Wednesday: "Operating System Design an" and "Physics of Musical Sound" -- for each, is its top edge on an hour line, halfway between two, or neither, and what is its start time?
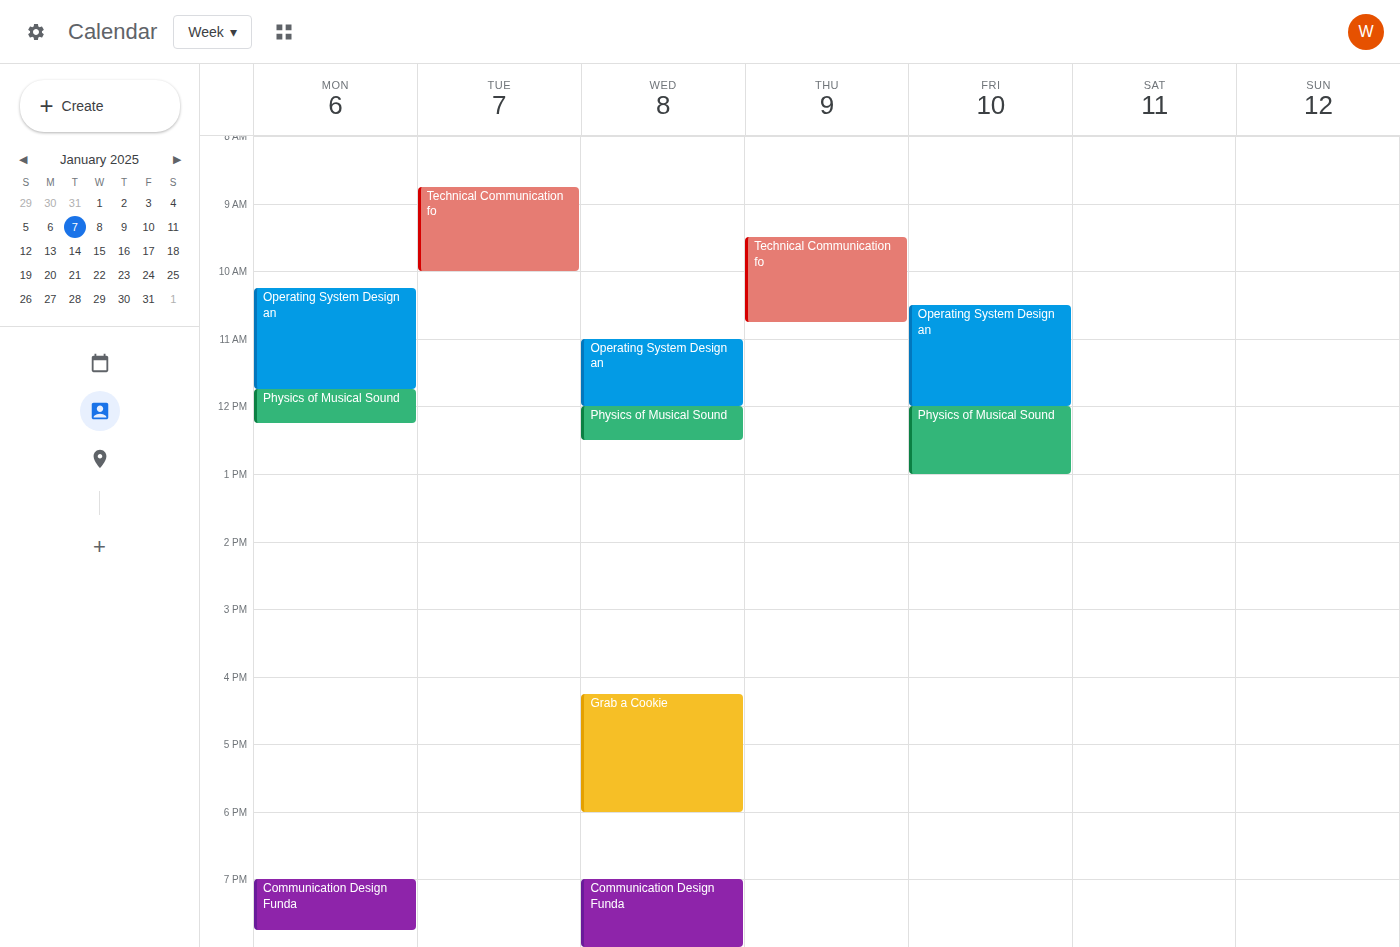
"Operating System Design an": 11:00 AM, exactly on the 11 AM line. "Physics of Musical Sound": 12:00 PM, exactly on the 12 PM line.